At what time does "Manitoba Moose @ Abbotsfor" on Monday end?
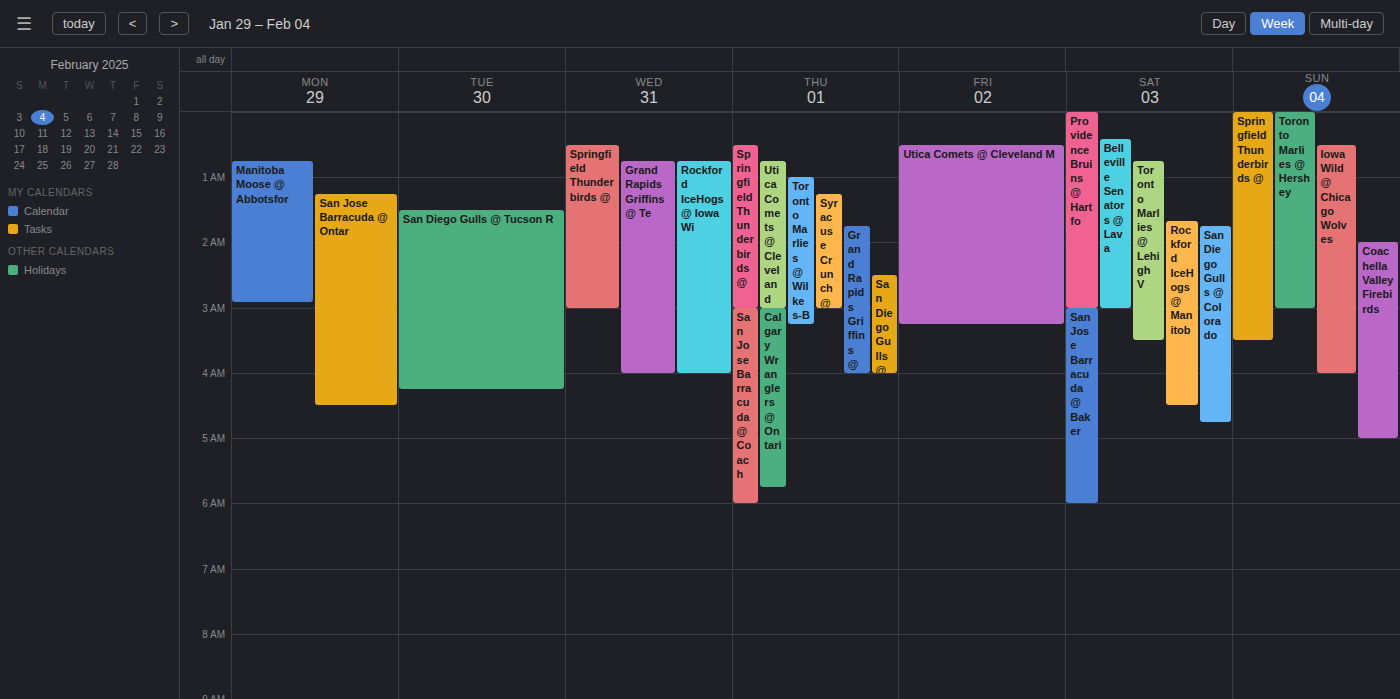
2:55 AM